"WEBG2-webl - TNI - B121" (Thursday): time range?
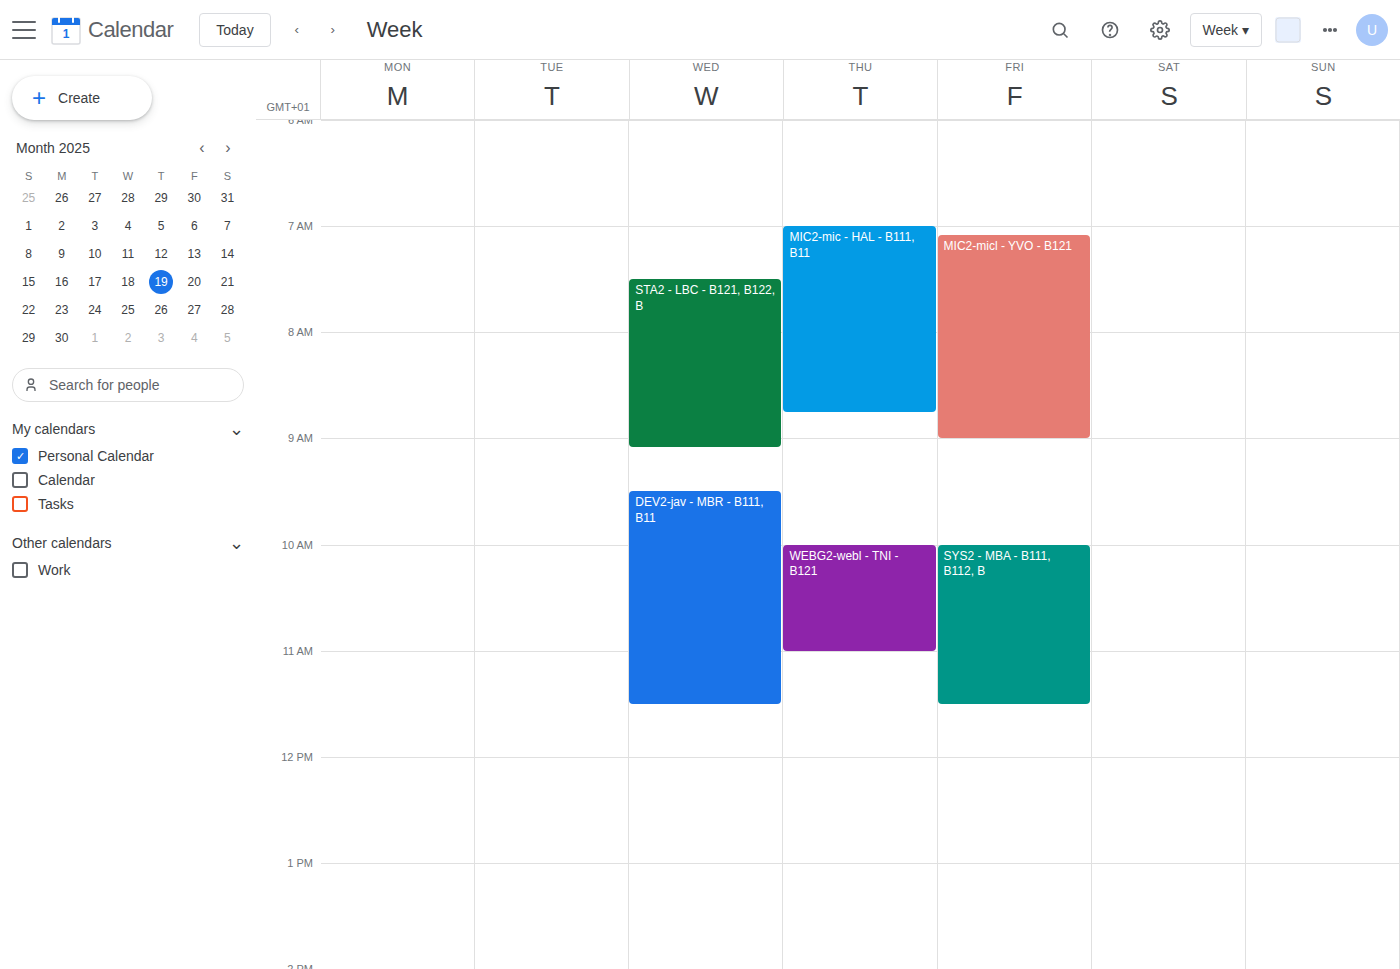
10:00 AM to 11:00 AM